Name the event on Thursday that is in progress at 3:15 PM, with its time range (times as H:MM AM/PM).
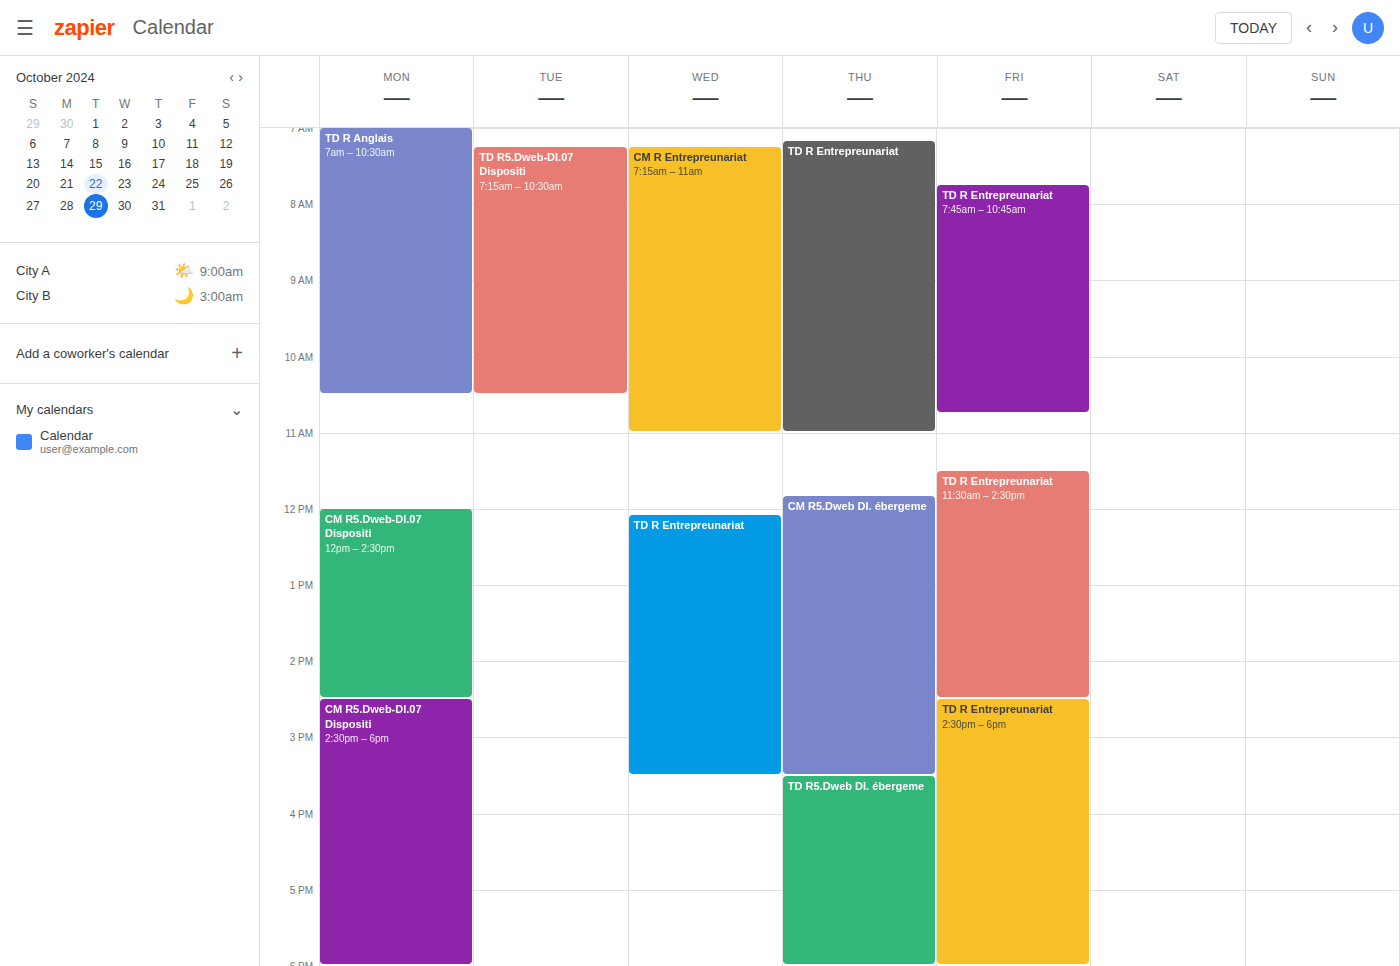
"CM R5.Dweb DI. ébergeme", 11:50 AM to 3:30 PM